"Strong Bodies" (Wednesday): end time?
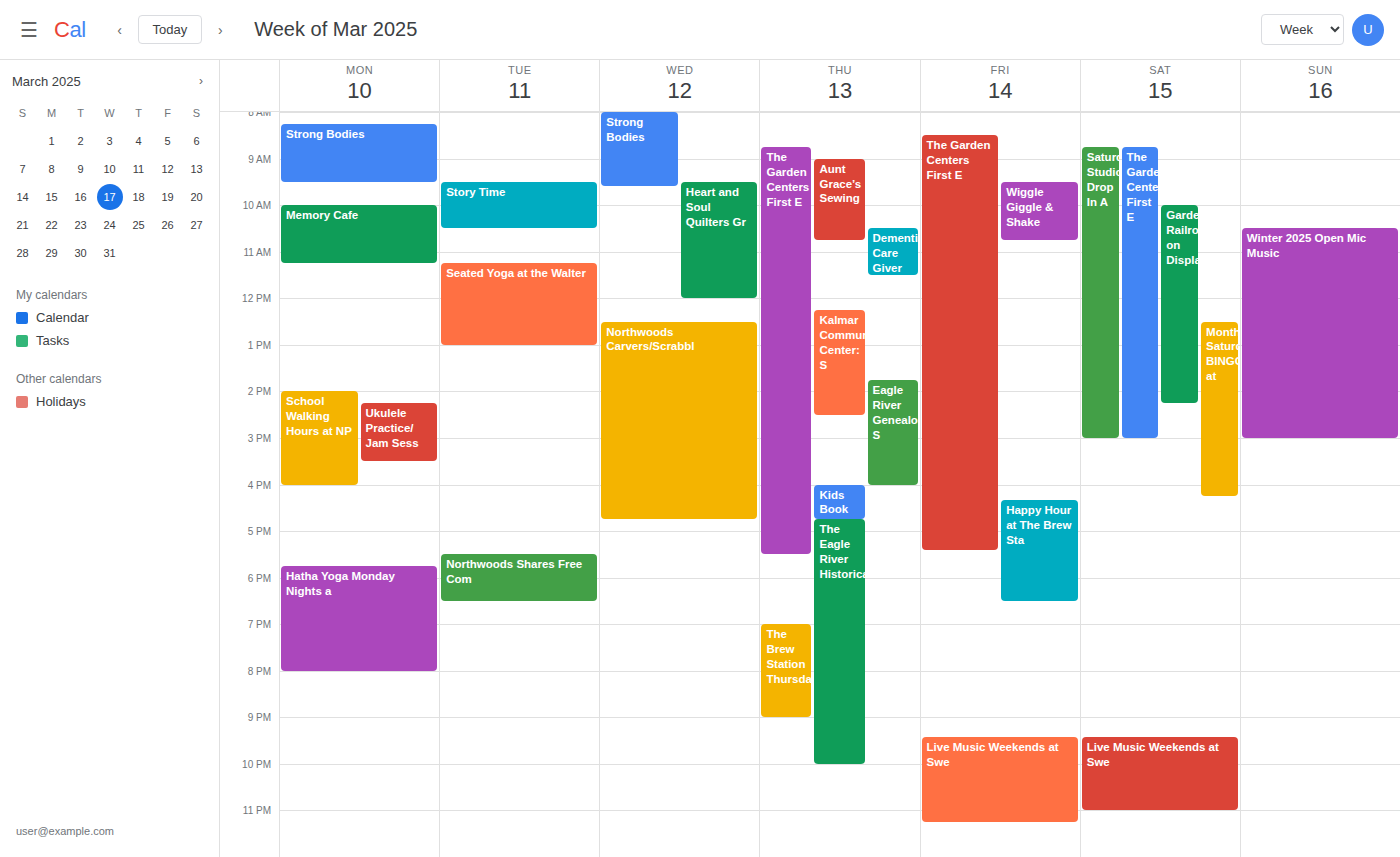
9:35 AM